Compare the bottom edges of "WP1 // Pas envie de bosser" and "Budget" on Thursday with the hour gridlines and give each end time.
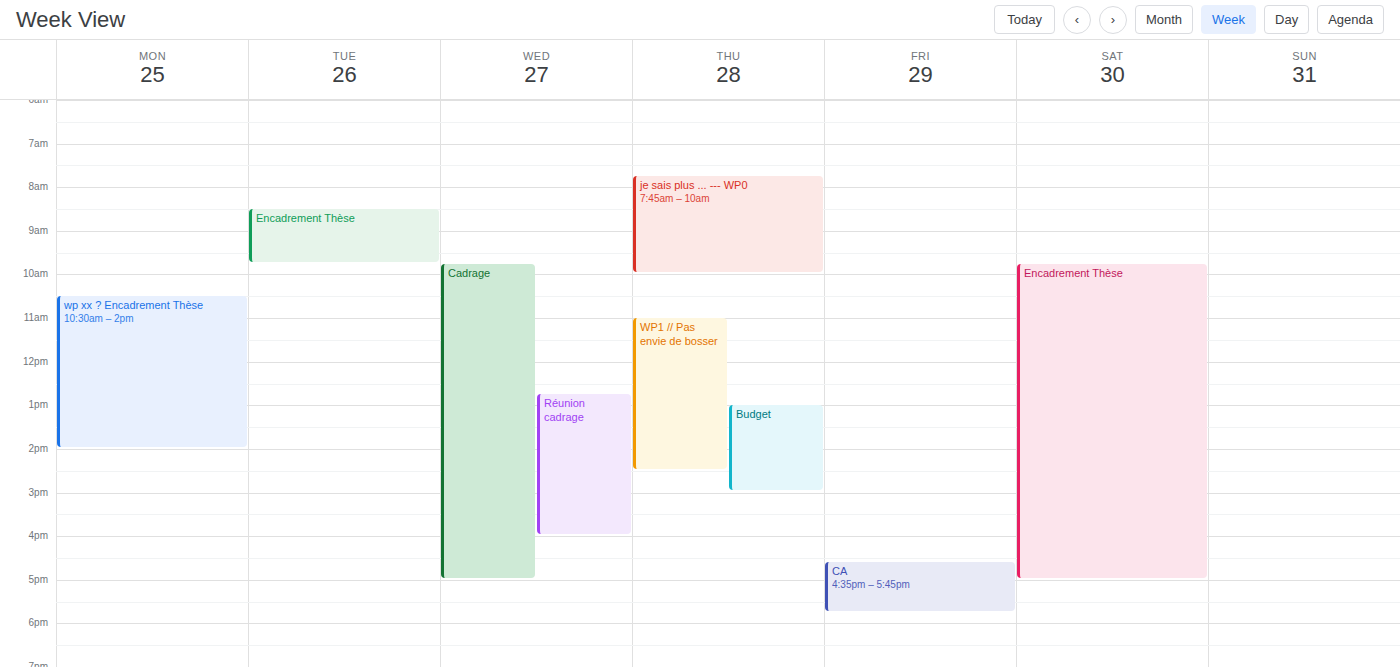
"WP1 // Pas envie de bosser": 2:30 PM, halfway between the 2 PM and 3 PM lines. "Budget": 3:00 PM, exactly on the 3 PM line.